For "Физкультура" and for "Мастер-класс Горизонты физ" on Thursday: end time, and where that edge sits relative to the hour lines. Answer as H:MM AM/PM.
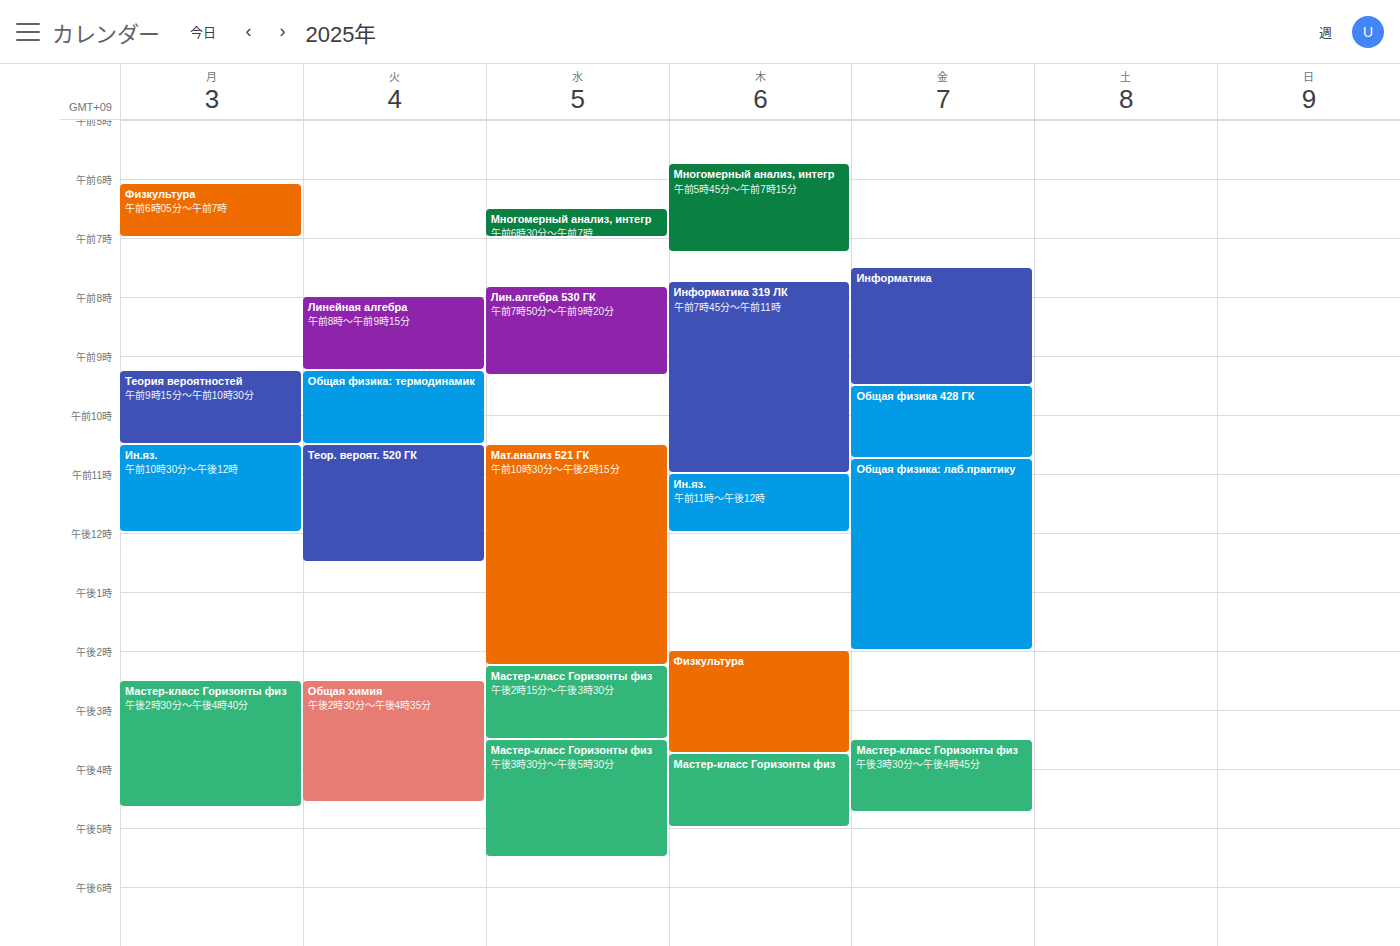
"Физкультура": 3:45 PM, neither: three quarters of the way from the 3 PM line to the 4 PM line. "Мастер-класс Горизонты физ": 5:00 PM, exactly on the 5 PM line.